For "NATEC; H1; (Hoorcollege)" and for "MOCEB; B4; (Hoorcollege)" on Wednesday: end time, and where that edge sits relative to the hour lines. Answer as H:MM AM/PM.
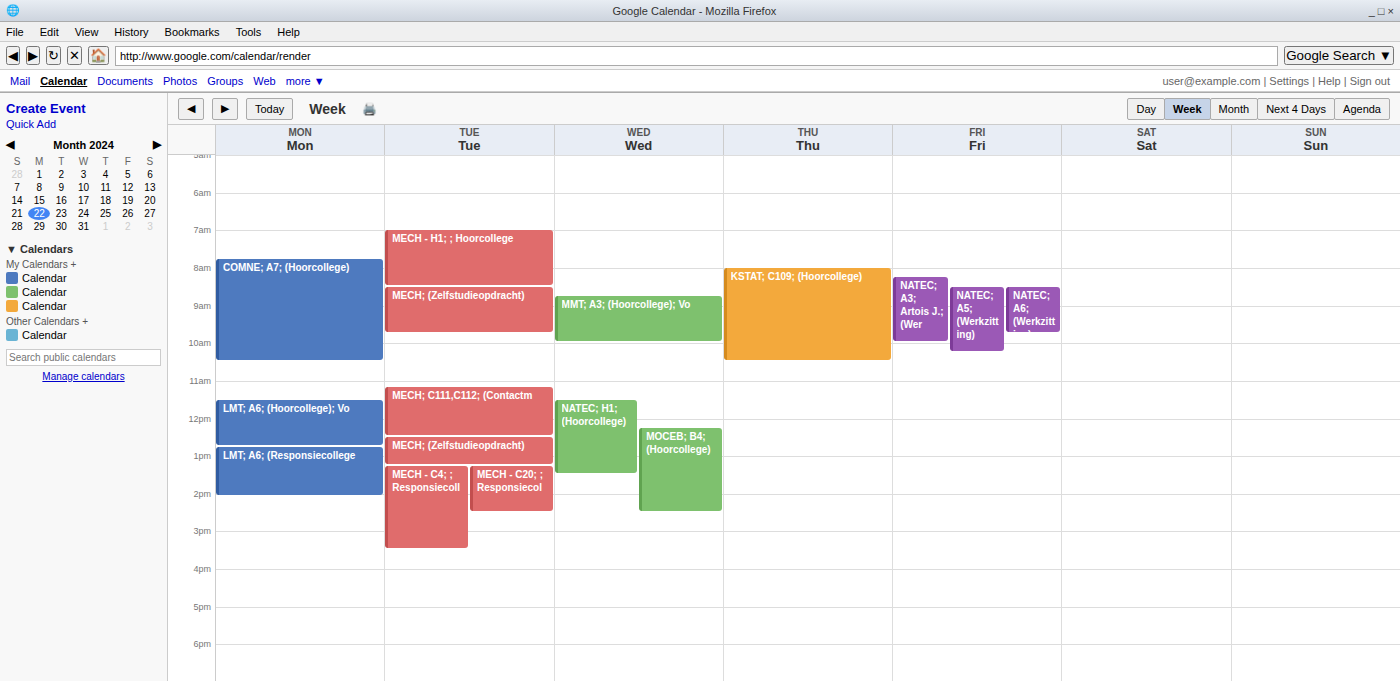
"NATEC; H1; (Hoorcollege)": 1:30 PM, halfway between the 1 PM and 2 PM lines. "MOCEB; B4; (Hoorcollege)": 2:30 PM, halfway between the 2 PM and 3 PM lines.